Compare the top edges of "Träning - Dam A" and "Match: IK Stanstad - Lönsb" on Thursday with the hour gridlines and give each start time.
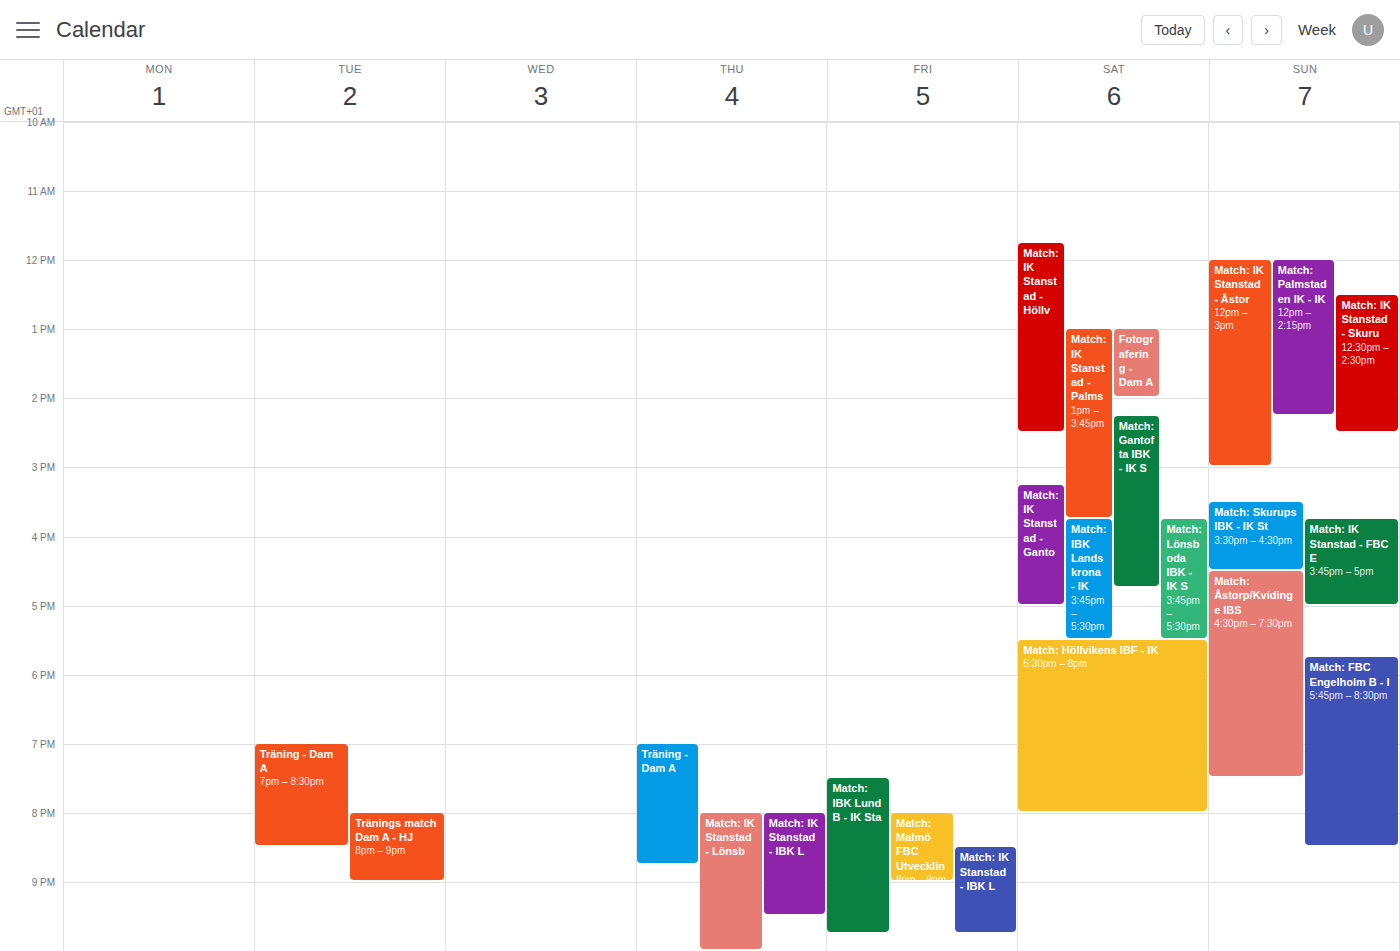
"Träning - Dam A": 7:00 PM, exactly on the 7 PM line. "Match: IK Stanstad - Lönsb": 8:00 PM, exactly on the 8 PM line.